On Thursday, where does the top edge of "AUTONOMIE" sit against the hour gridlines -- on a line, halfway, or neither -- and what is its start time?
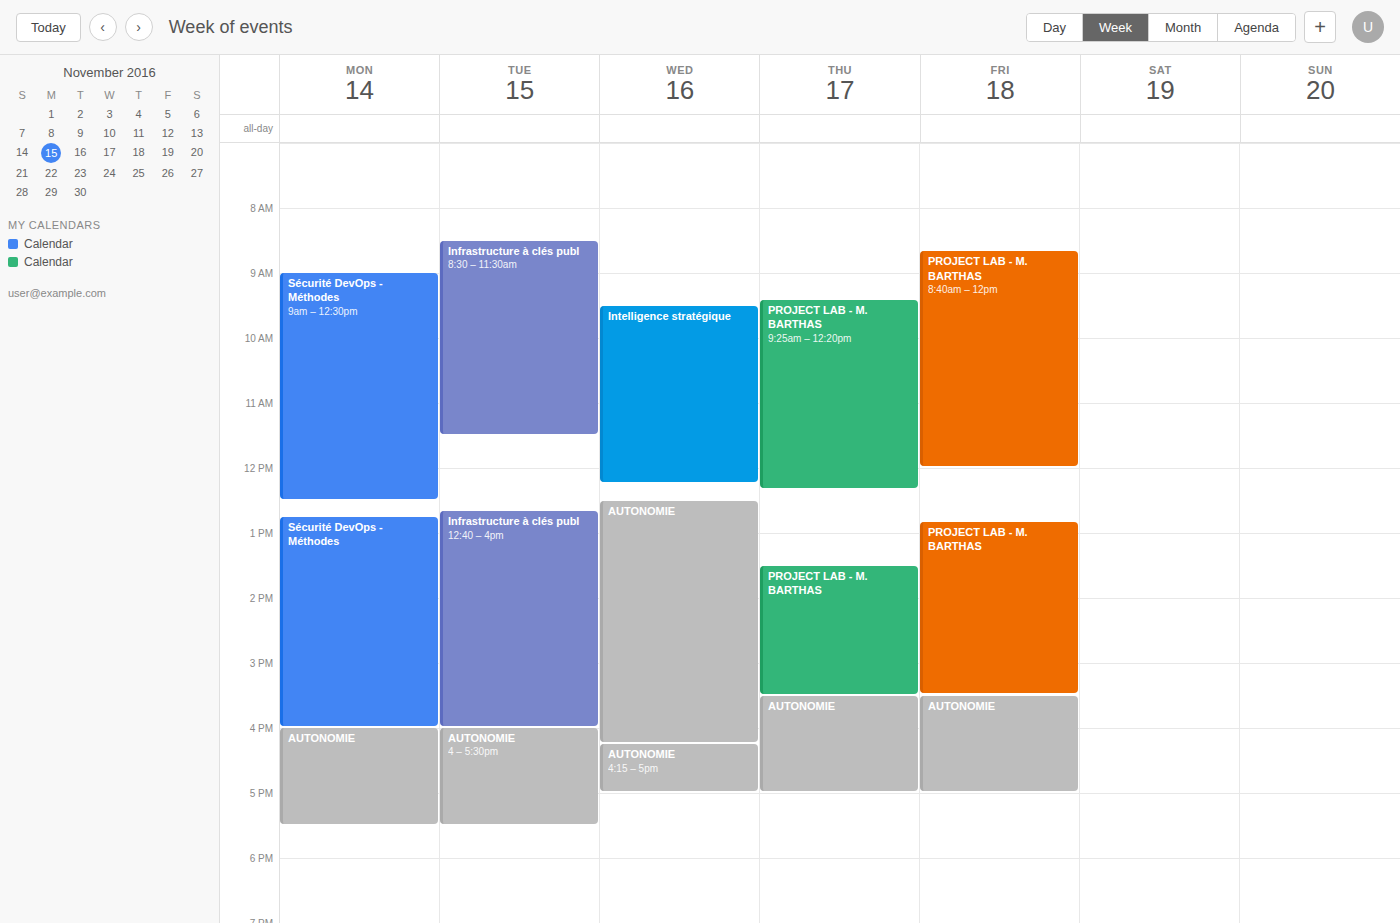
3:30 PM -- halfway between the 3 PM and 4 PM lines.